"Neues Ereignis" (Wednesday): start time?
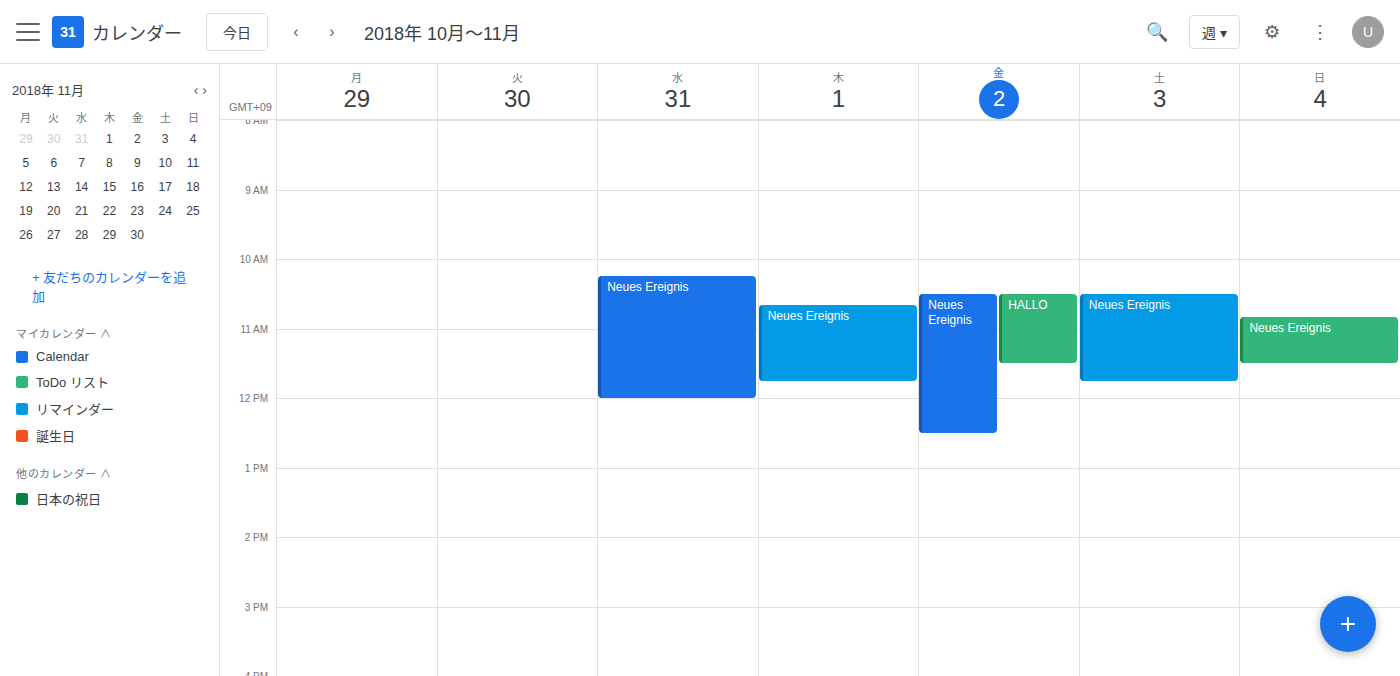
10:15 AM